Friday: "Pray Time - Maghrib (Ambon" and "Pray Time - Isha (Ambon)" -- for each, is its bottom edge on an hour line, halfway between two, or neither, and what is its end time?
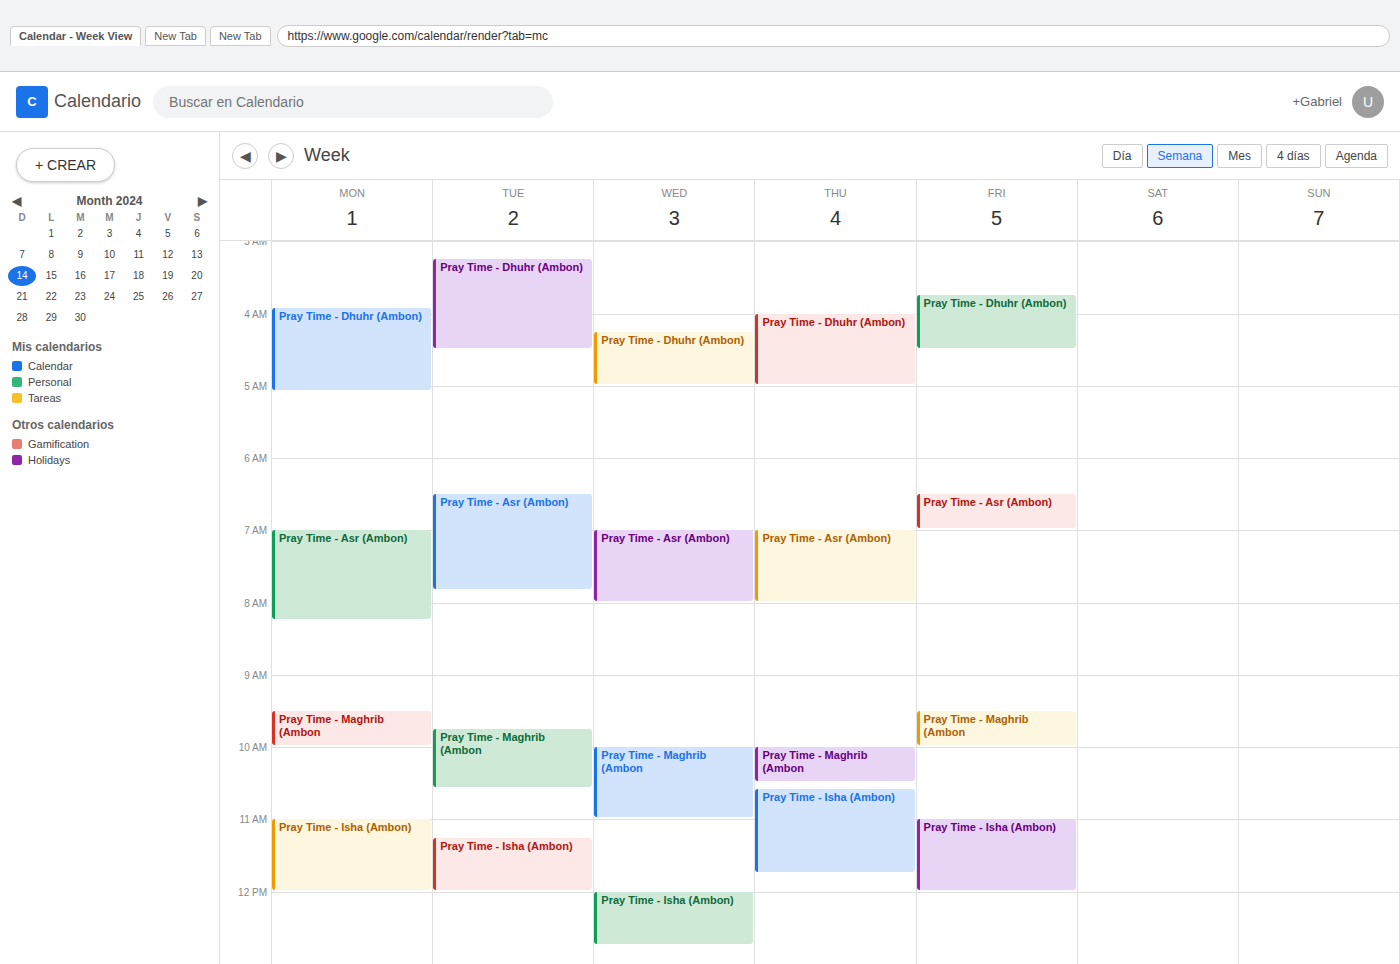
"Pray Time - Maghrib (Ambon": 10:00 AM, exactly on the 10 AM line. "Pray Time - Isha (Ambon)": 12:00 PM, exactly on the 12 PM line.